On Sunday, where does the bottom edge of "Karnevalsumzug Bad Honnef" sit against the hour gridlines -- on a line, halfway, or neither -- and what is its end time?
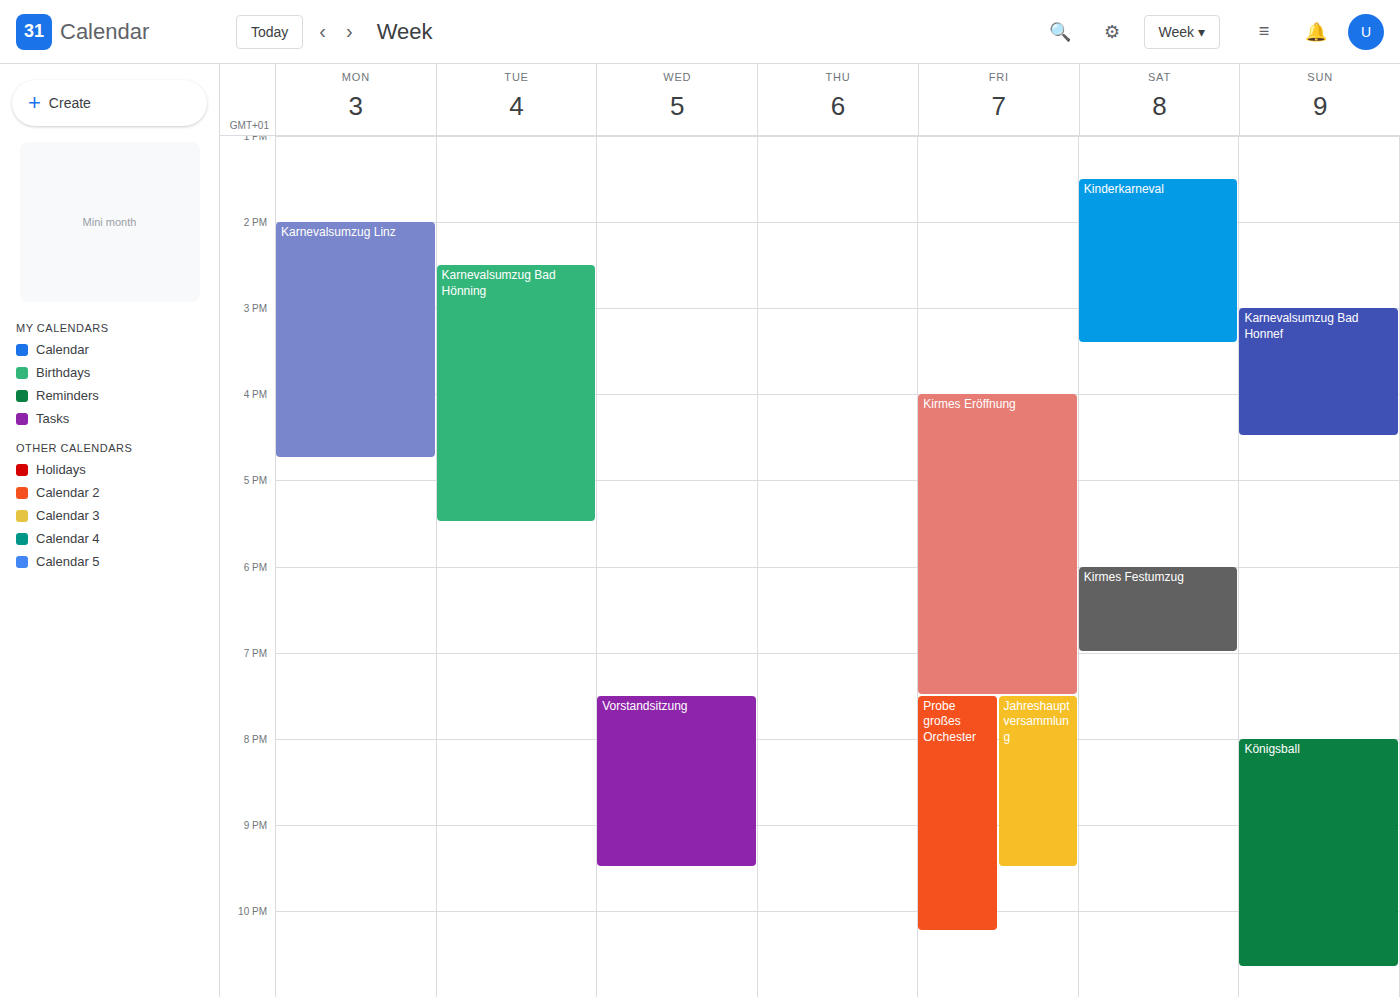
4:30 PM -- halfway between the 4 PM and 5 PM lines.